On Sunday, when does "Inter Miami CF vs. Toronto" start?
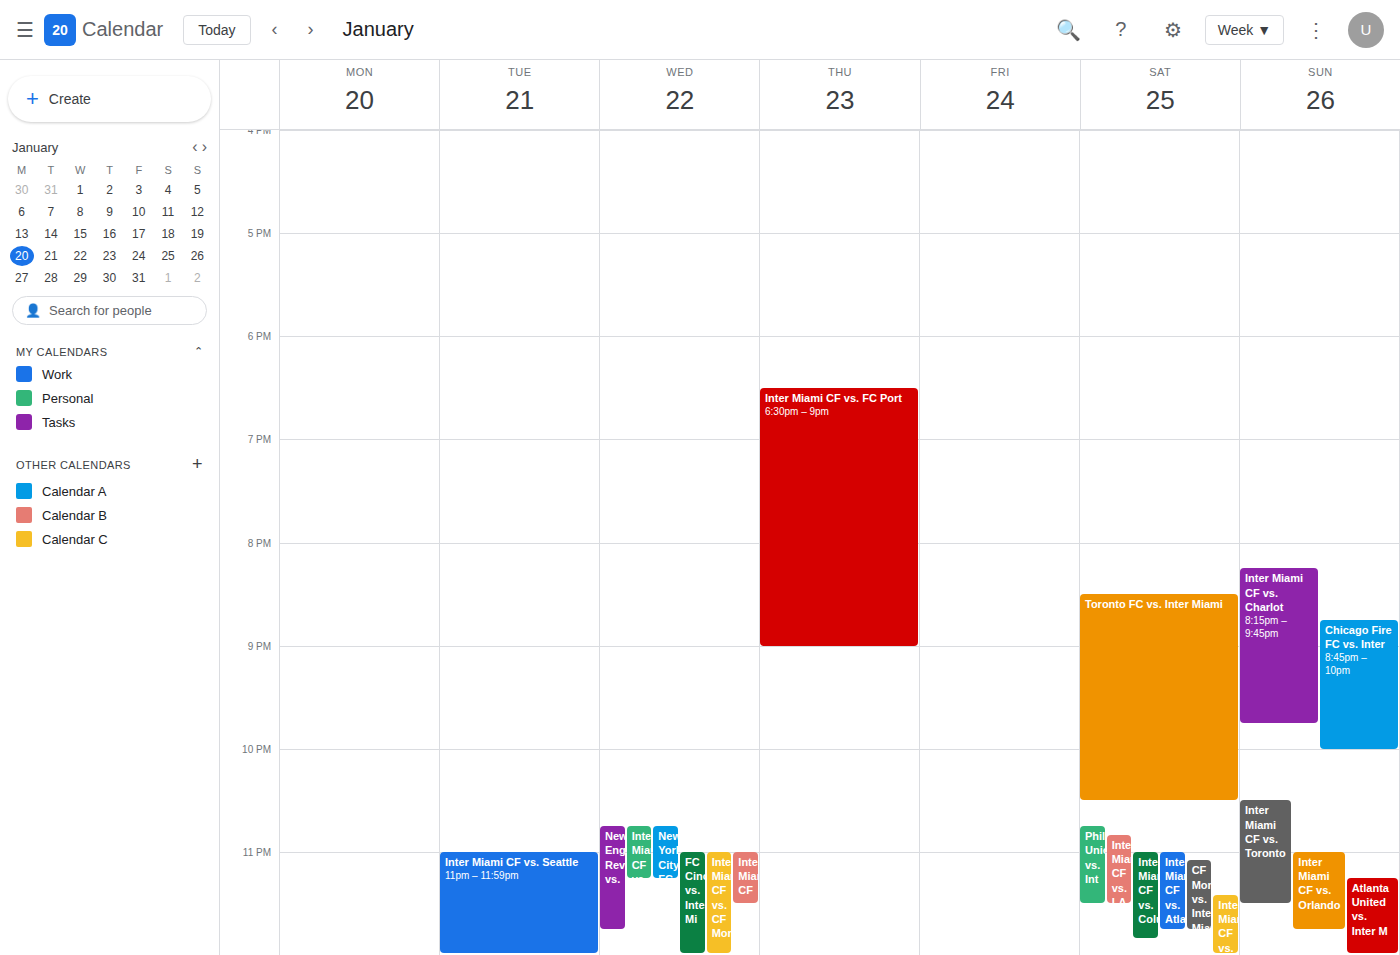
10:30 PM